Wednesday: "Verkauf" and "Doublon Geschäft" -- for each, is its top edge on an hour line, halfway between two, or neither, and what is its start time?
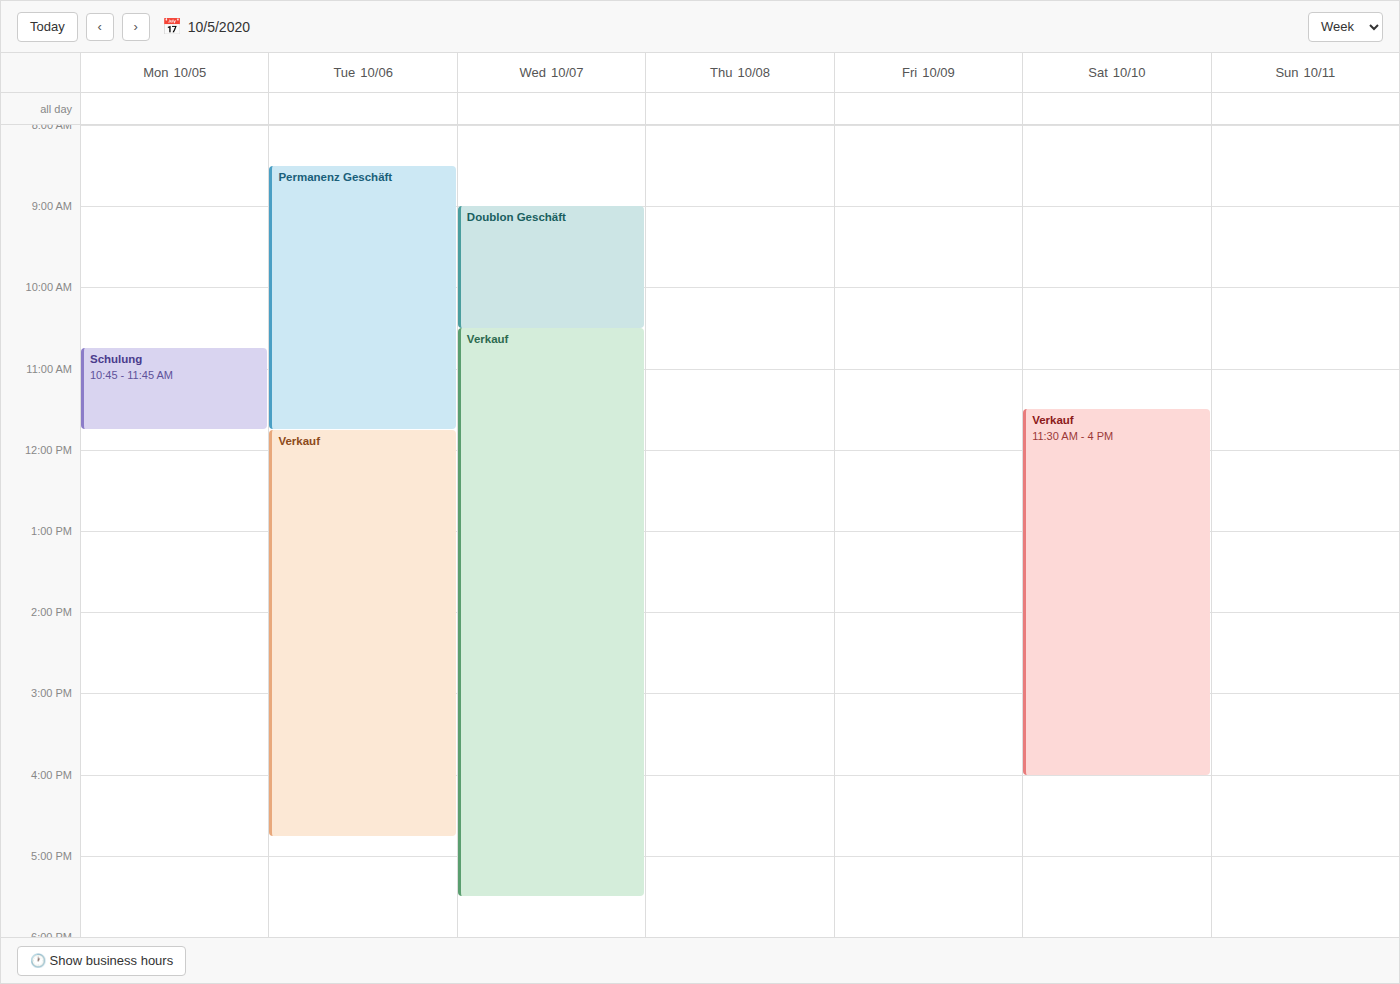
"Verkauf": 10:30 AM, halfway between the 10 AM and 11 AM lines. "Doublon Geschäft": 9:00 AM, exactly on the 9 AM line.